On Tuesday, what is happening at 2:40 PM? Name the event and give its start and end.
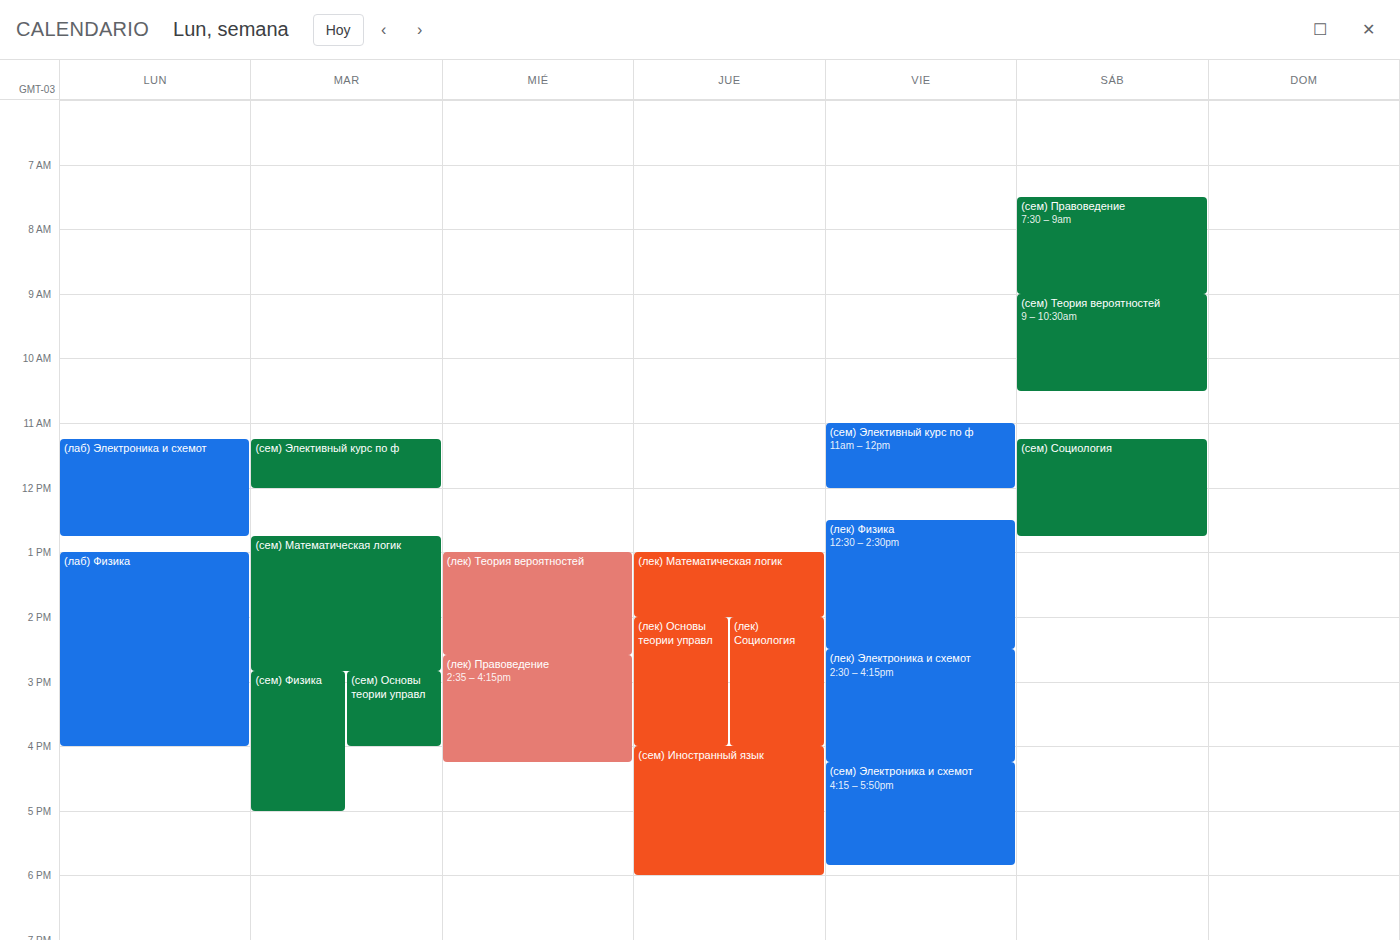
"(сем) Математическая логик", 12:45 PM to 2:50 PM